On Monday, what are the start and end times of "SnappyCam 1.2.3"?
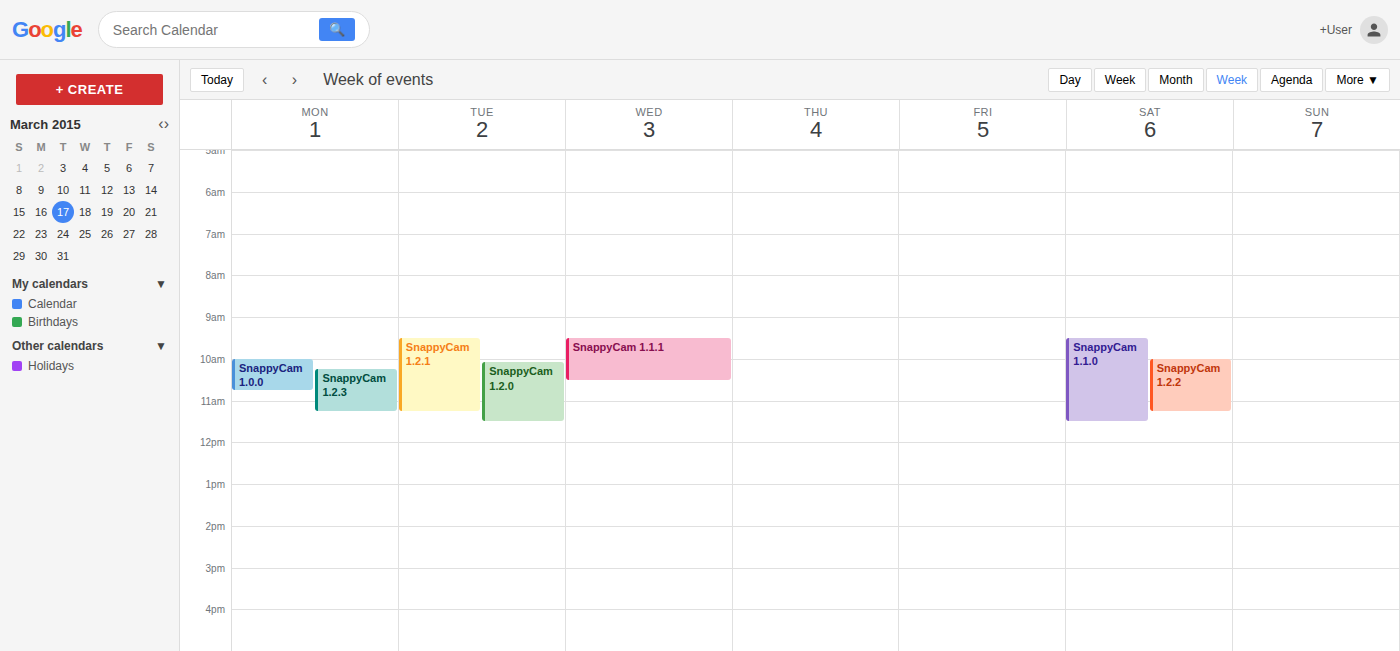
10:15 AM to 11:15 AM